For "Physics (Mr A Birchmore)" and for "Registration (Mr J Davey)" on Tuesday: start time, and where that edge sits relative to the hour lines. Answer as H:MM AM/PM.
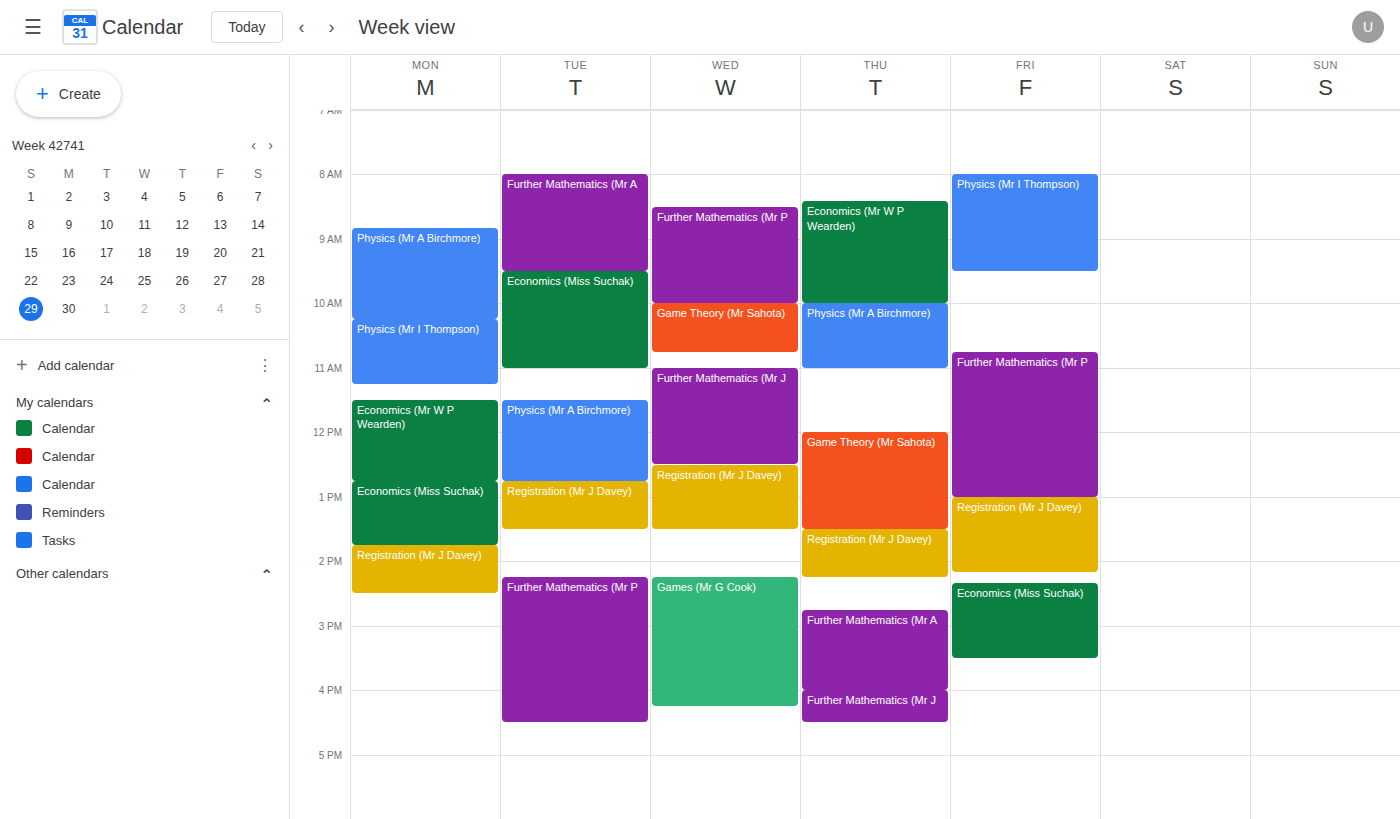
"Physics (Mr A Birchmore)": 11:30 AM, halfway between the 11 AM and 12 PM lines. "Registration (Mr J Davey)": 12:45 PM, neither: three quarters of the way from the 12 PM line to the 1 PM line.